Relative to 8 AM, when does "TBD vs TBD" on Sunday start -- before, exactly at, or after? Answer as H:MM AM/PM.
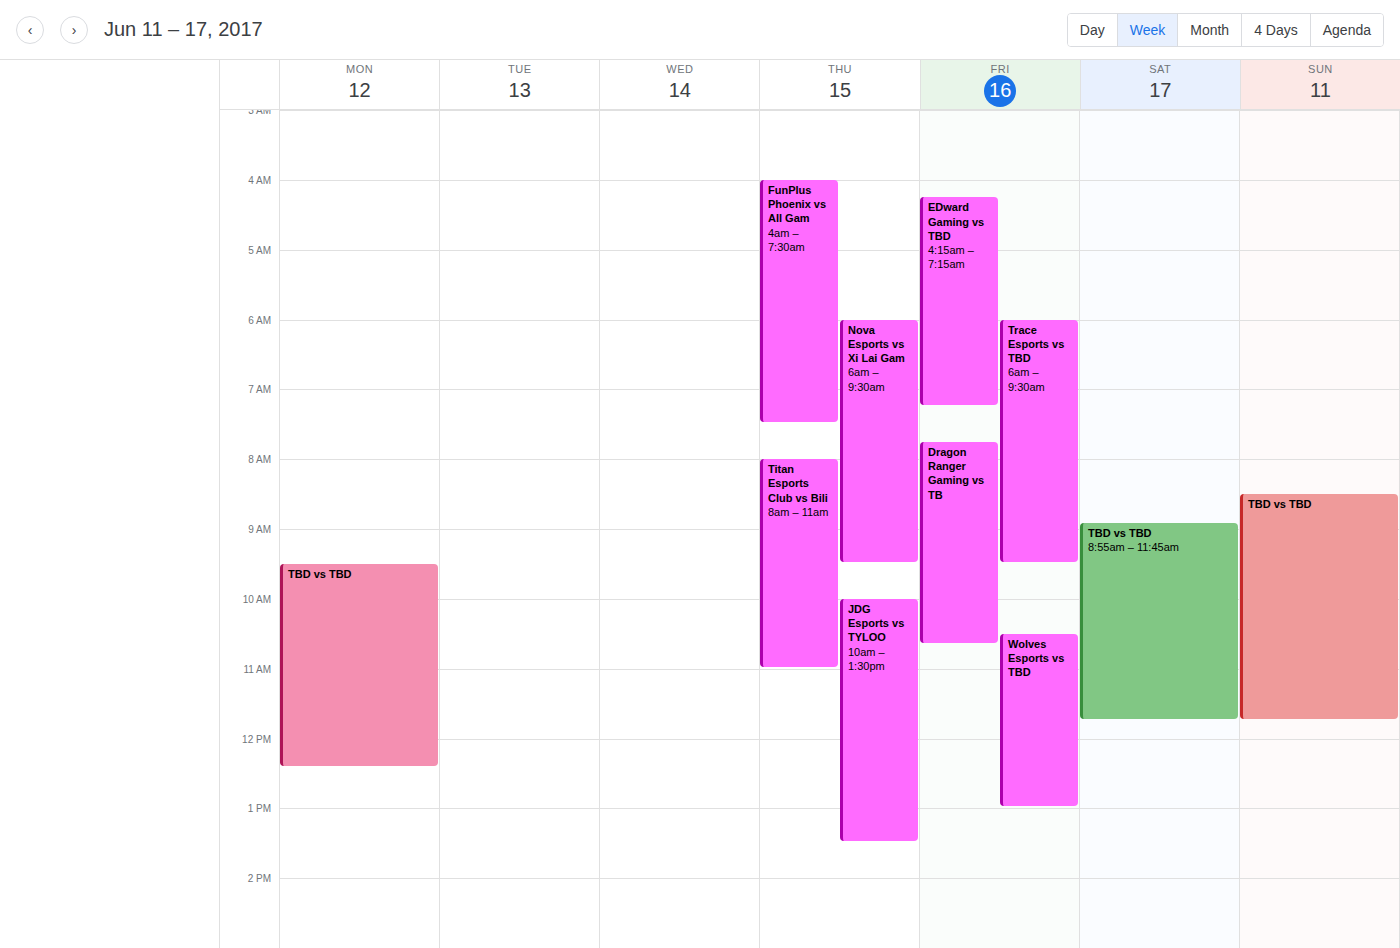
8:30 AM -- after 8 AM, 30 minutes below the 8 AM line.